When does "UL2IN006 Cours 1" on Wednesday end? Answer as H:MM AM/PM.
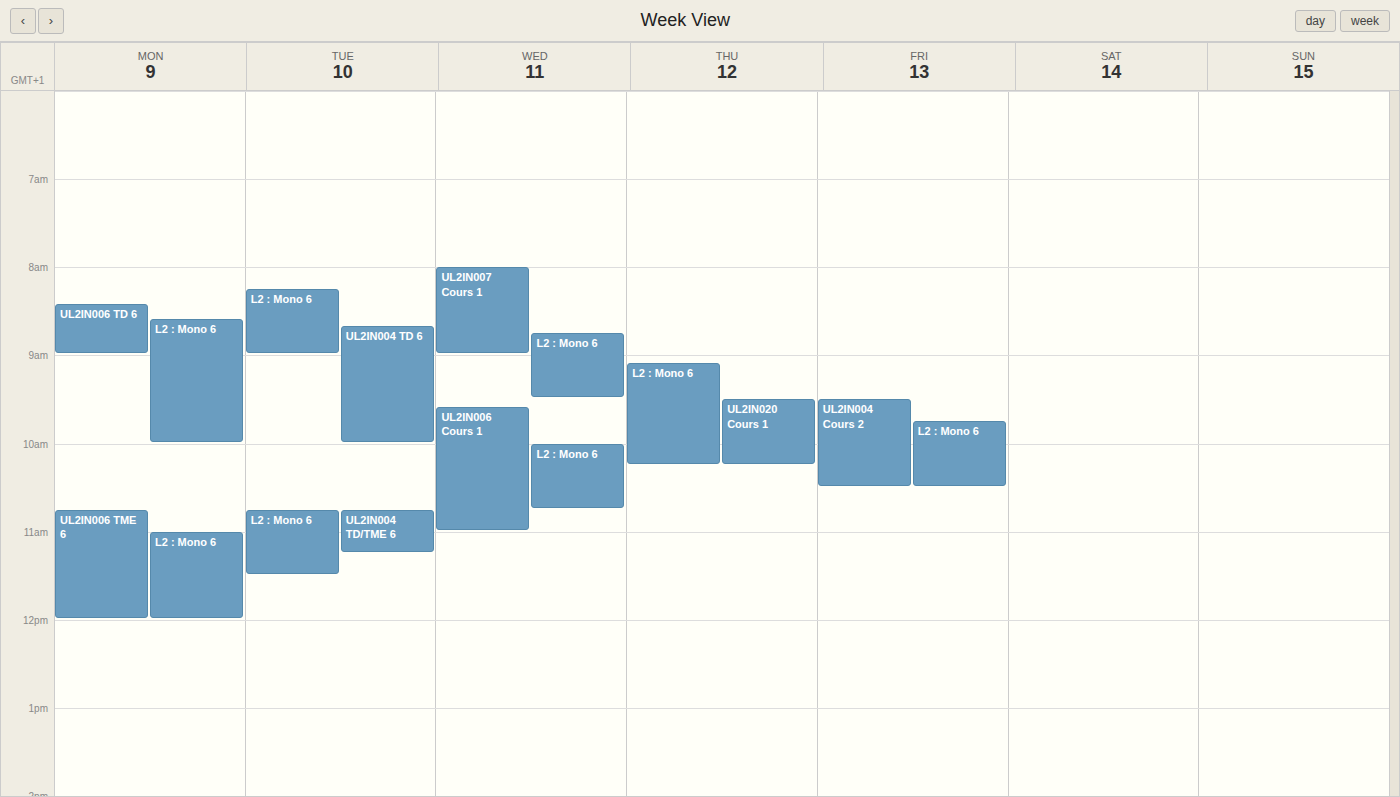
11:00 AM